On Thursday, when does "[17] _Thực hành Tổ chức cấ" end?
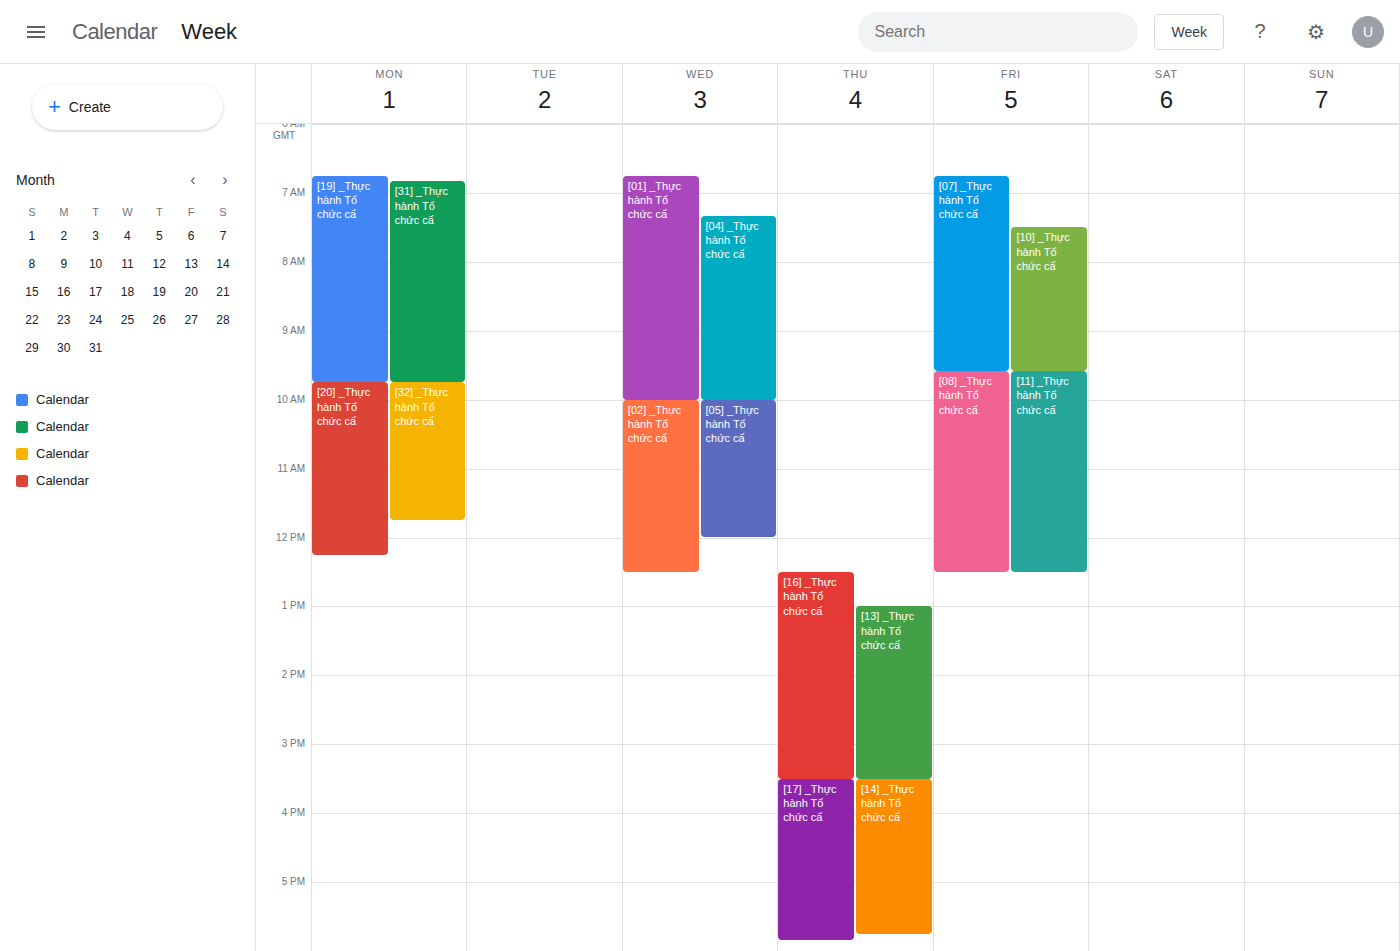
5:50 PM